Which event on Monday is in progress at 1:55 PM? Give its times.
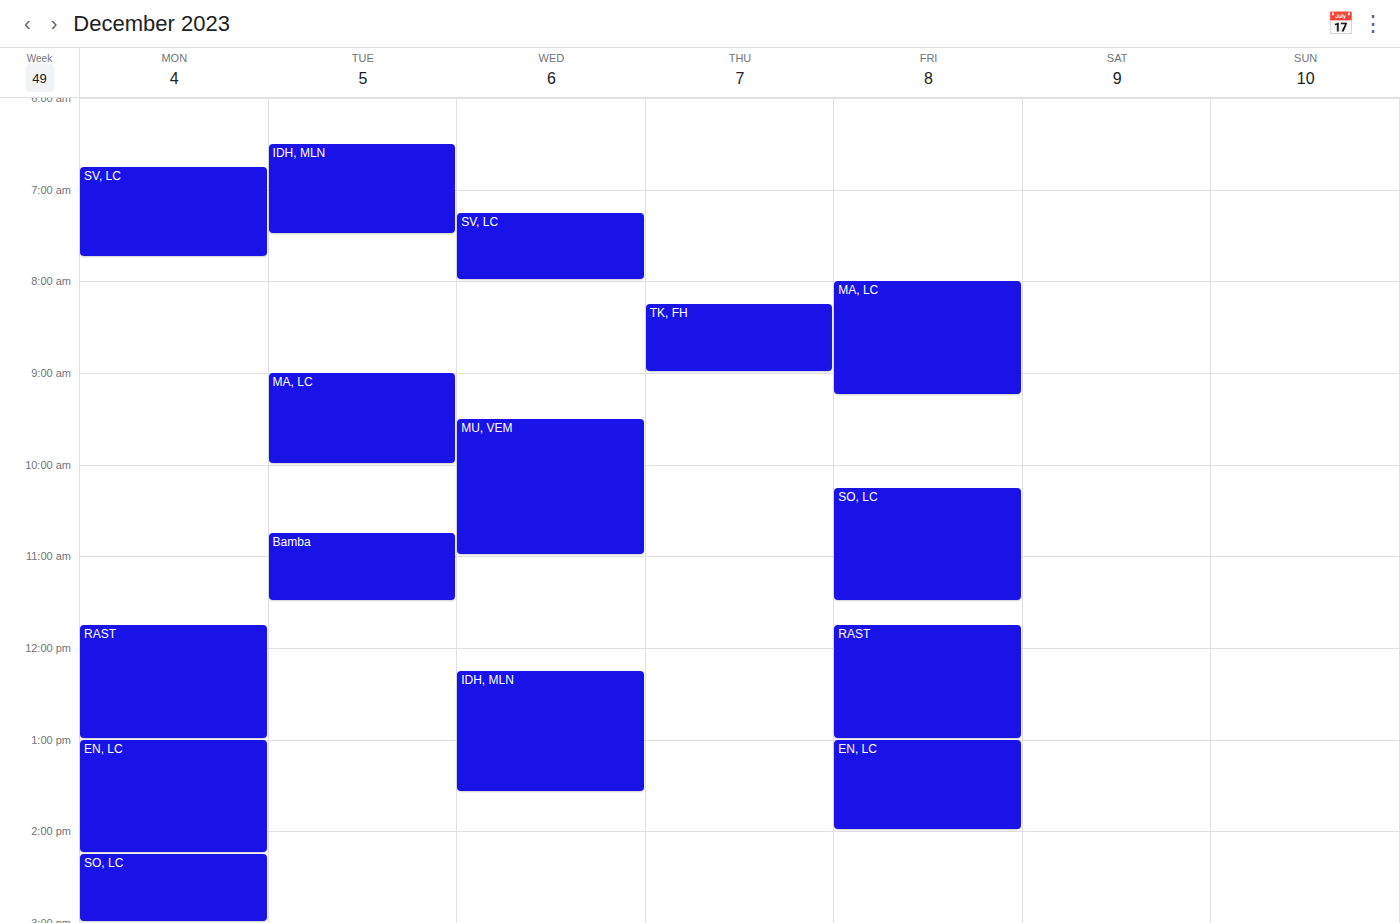
"EN, LC", 1:00 PM to 2:15 PM